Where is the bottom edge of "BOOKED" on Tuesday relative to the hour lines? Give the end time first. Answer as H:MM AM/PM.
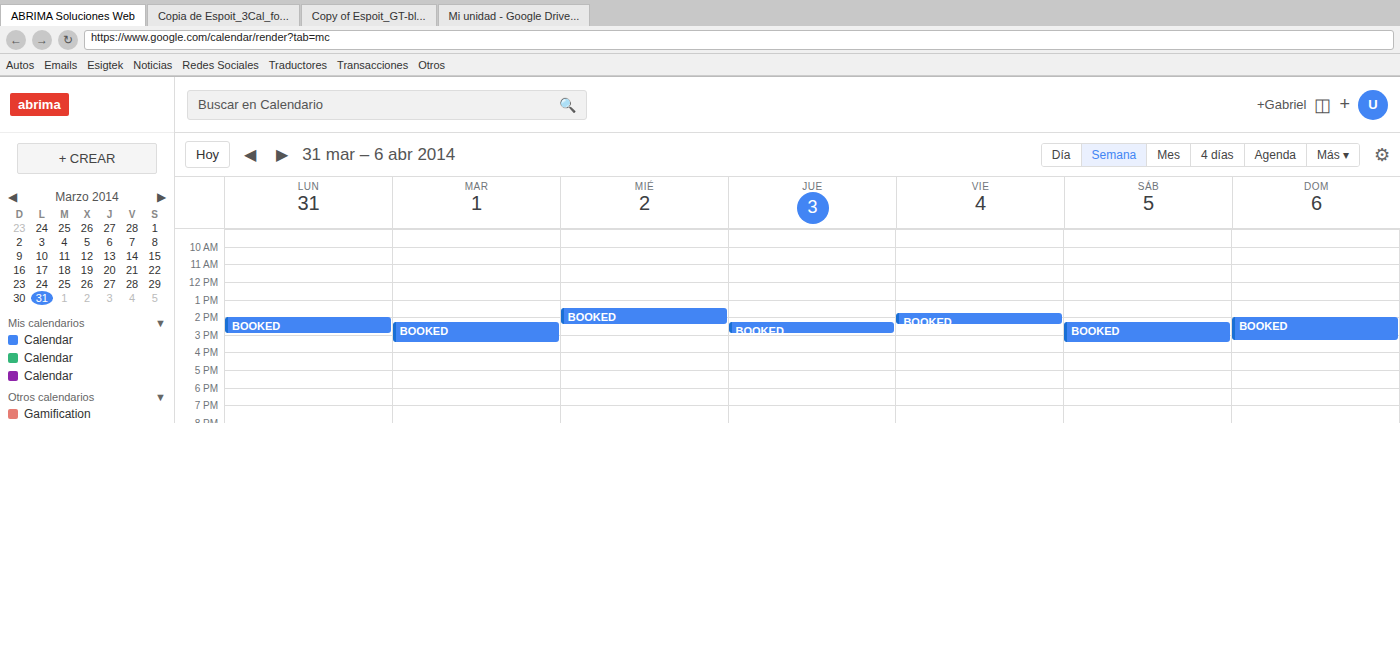
3:30 PM -- halfway between the 3 PM and 4 PM lines.